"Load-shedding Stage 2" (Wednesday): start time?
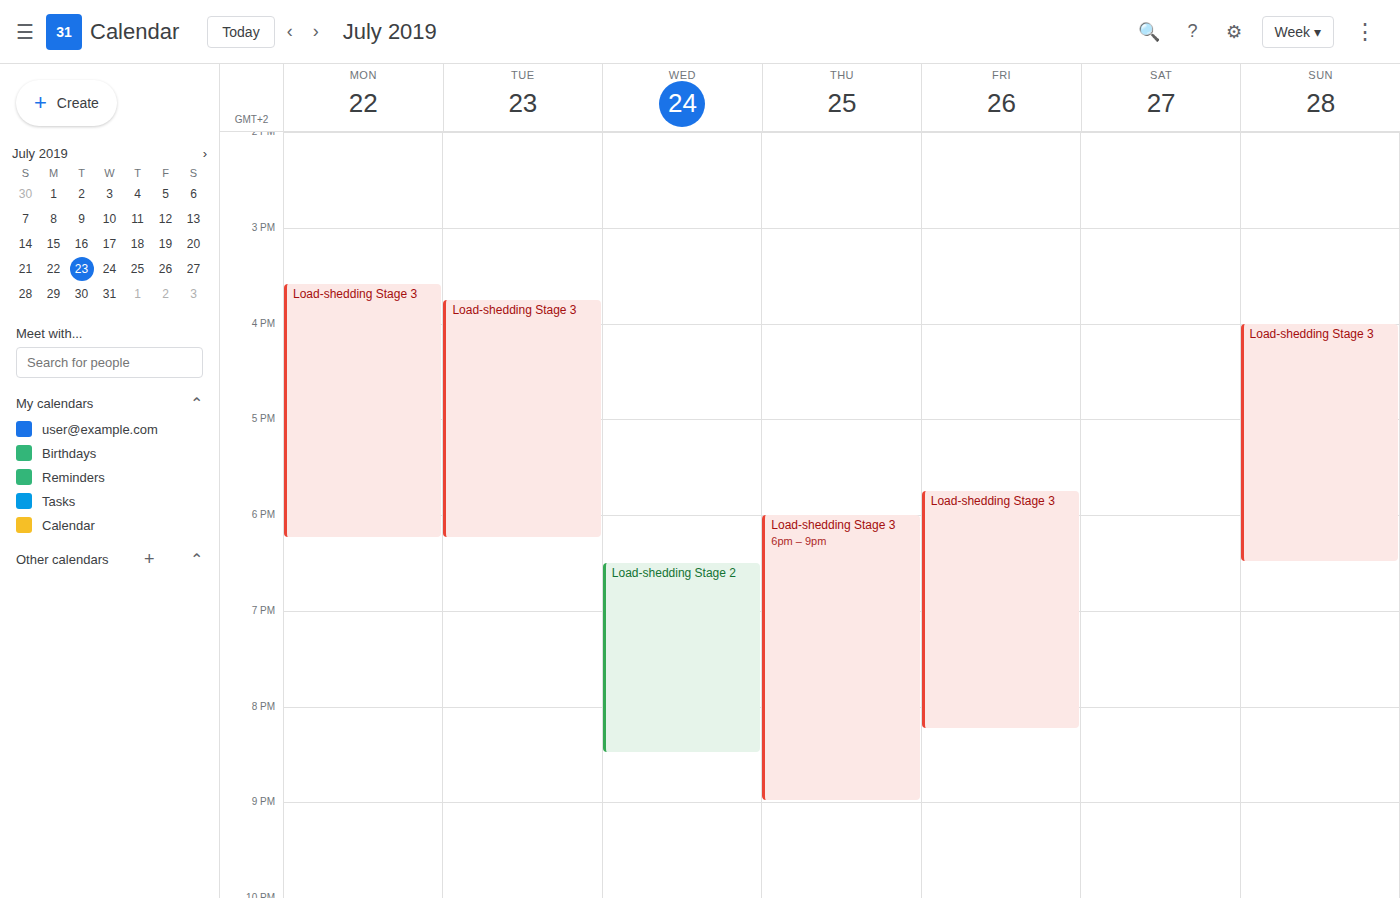
6:30 PM